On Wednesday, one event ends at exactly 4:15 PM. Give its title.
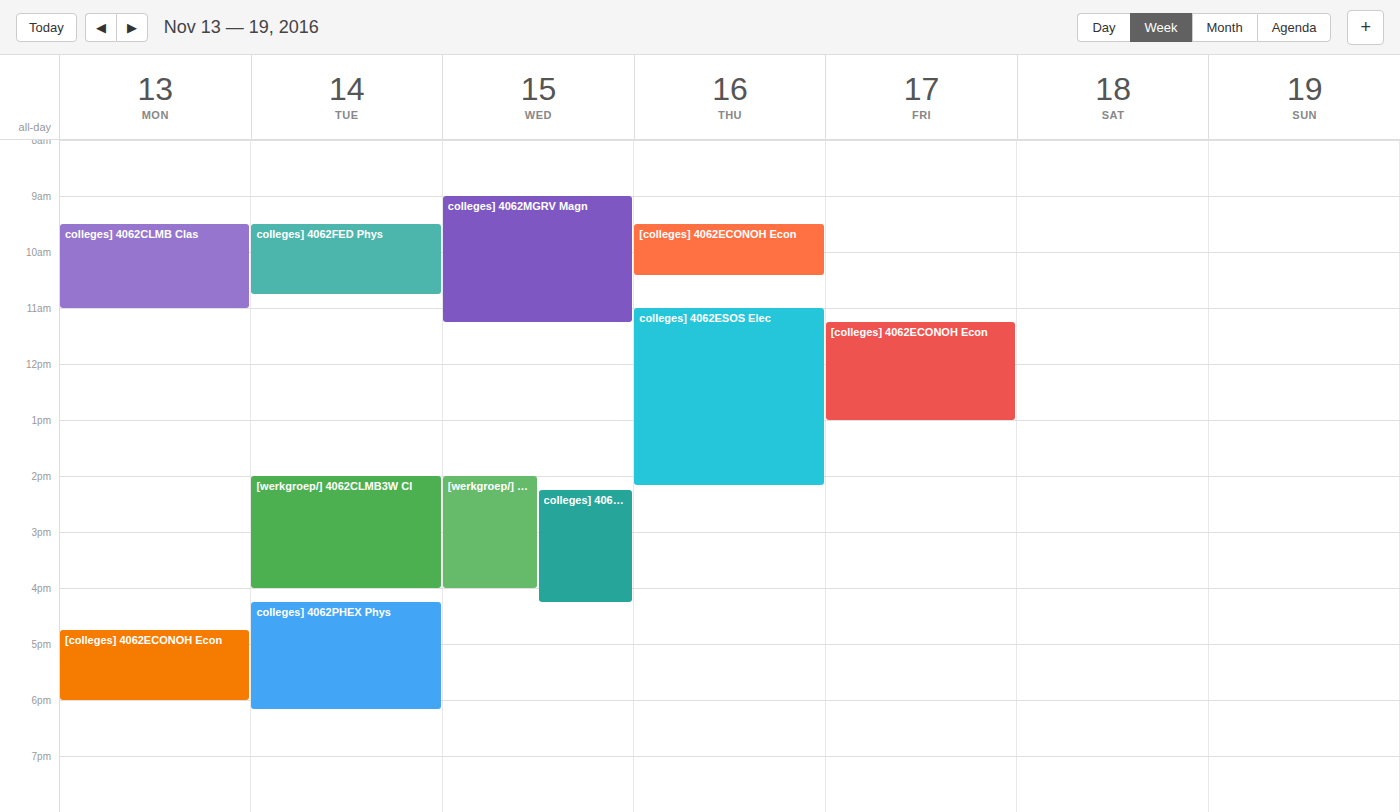
"colleges] 4062STAF Stat"